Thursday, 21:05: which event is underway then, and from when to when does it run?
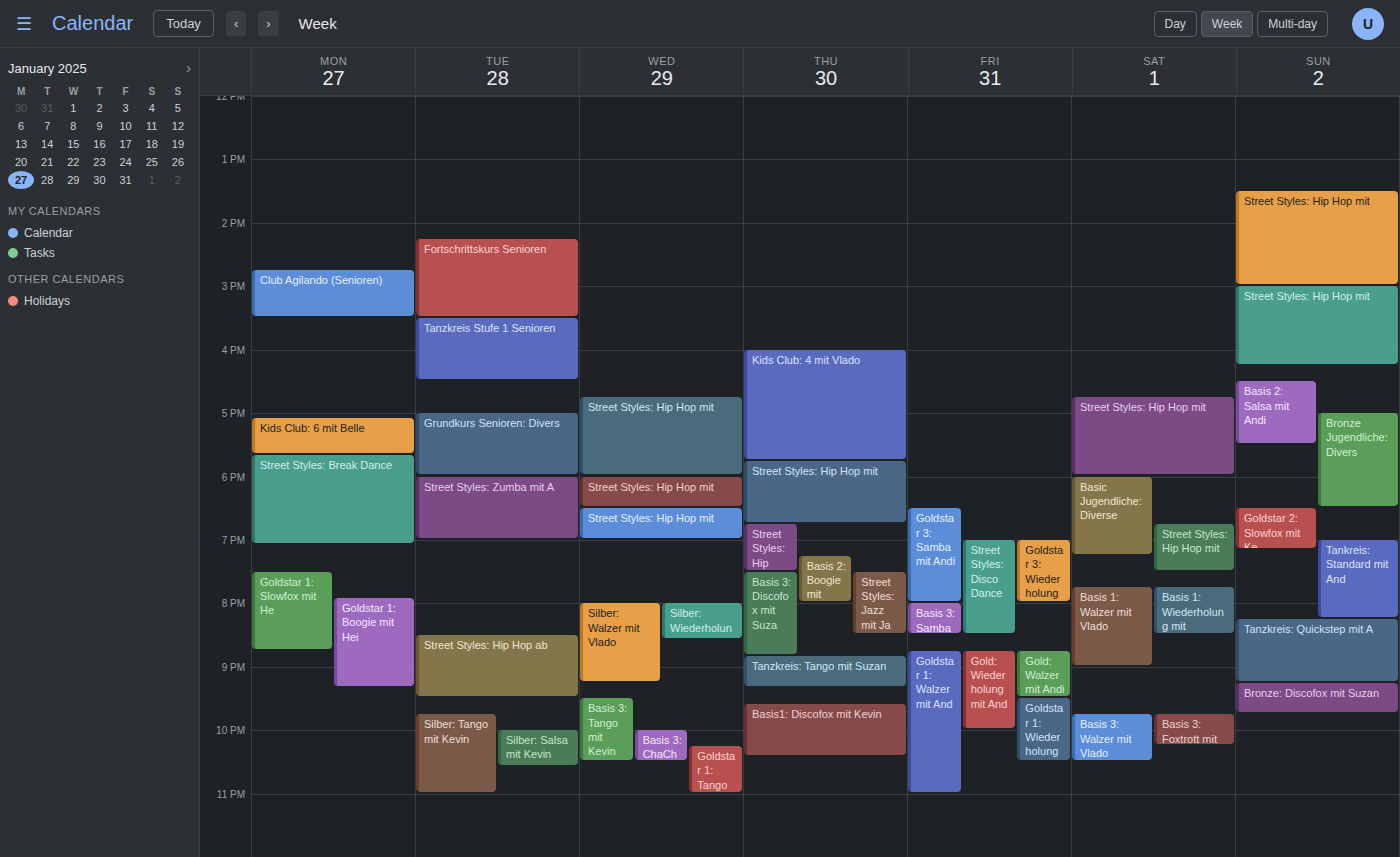
"Tanzkreis: Tango mit Suzan", 20:50 to 21:20